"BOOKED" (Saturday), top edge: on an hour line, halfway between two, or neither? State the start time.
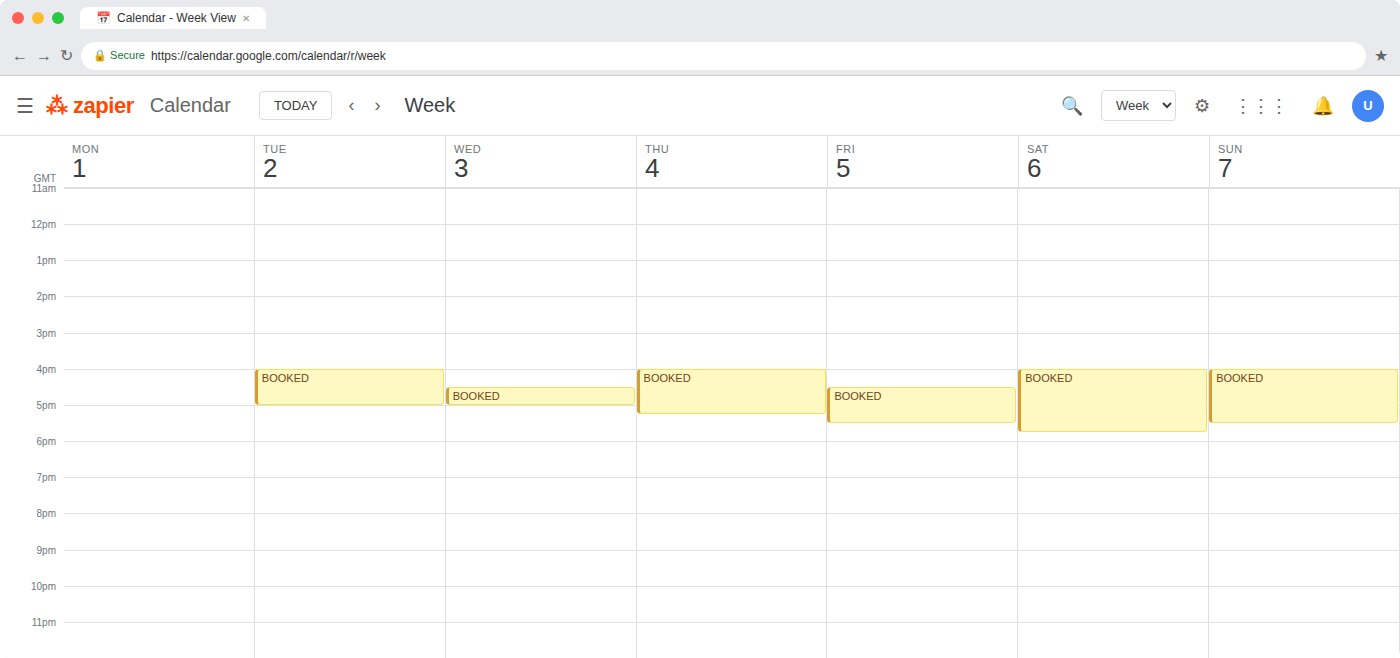
4:00 PM -- exactly on the 4 PM line.